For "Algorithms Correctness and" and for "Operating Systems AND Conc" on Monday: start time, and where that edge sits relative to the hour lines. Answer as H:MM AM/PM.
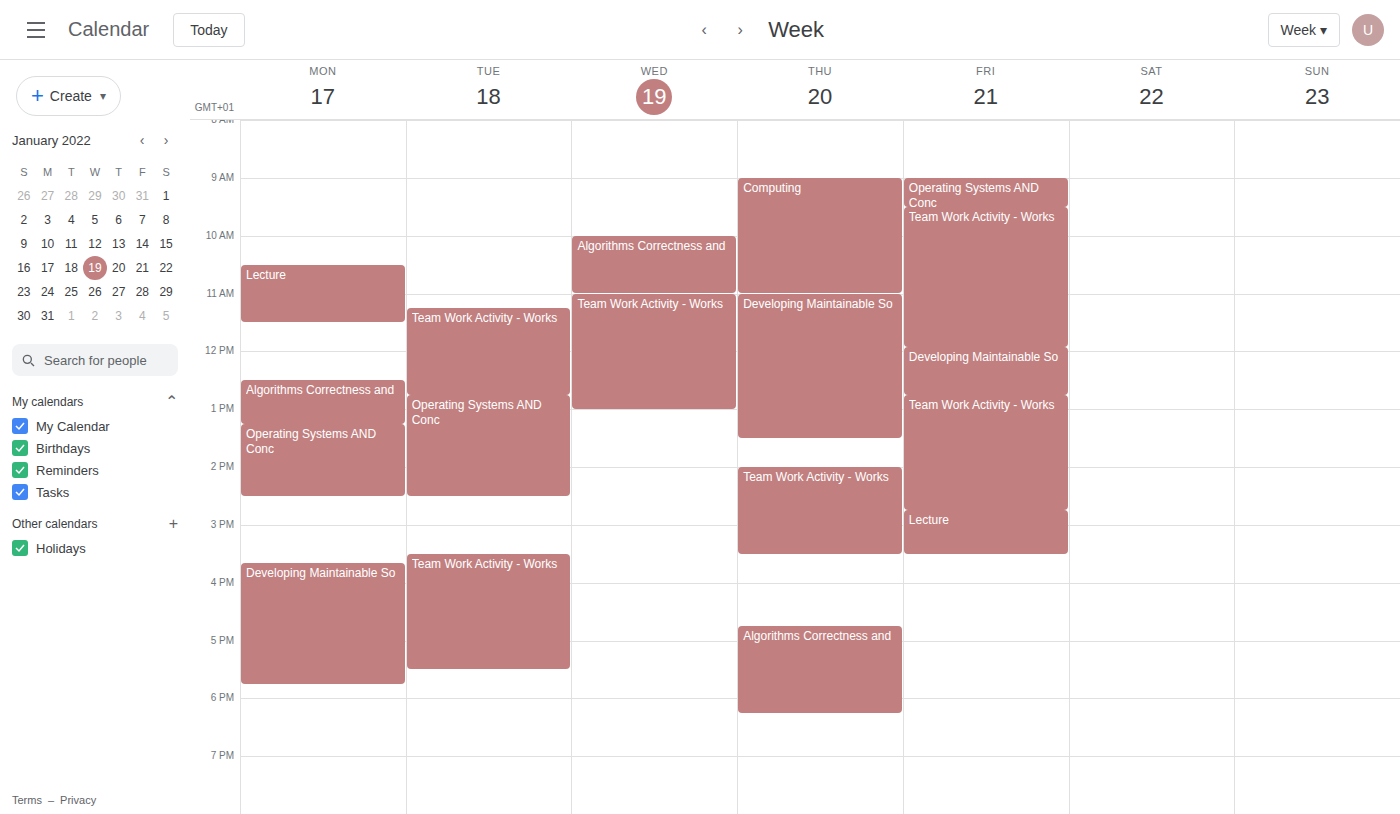
"Algorithms Correctness and": 12:30 PM, halfway between the 12 PM and 1 PM lines. "Operating Systems AND Conc": 1:15 PM, neither: a quarter of the way from the 1 PM line to the 2 PM line.